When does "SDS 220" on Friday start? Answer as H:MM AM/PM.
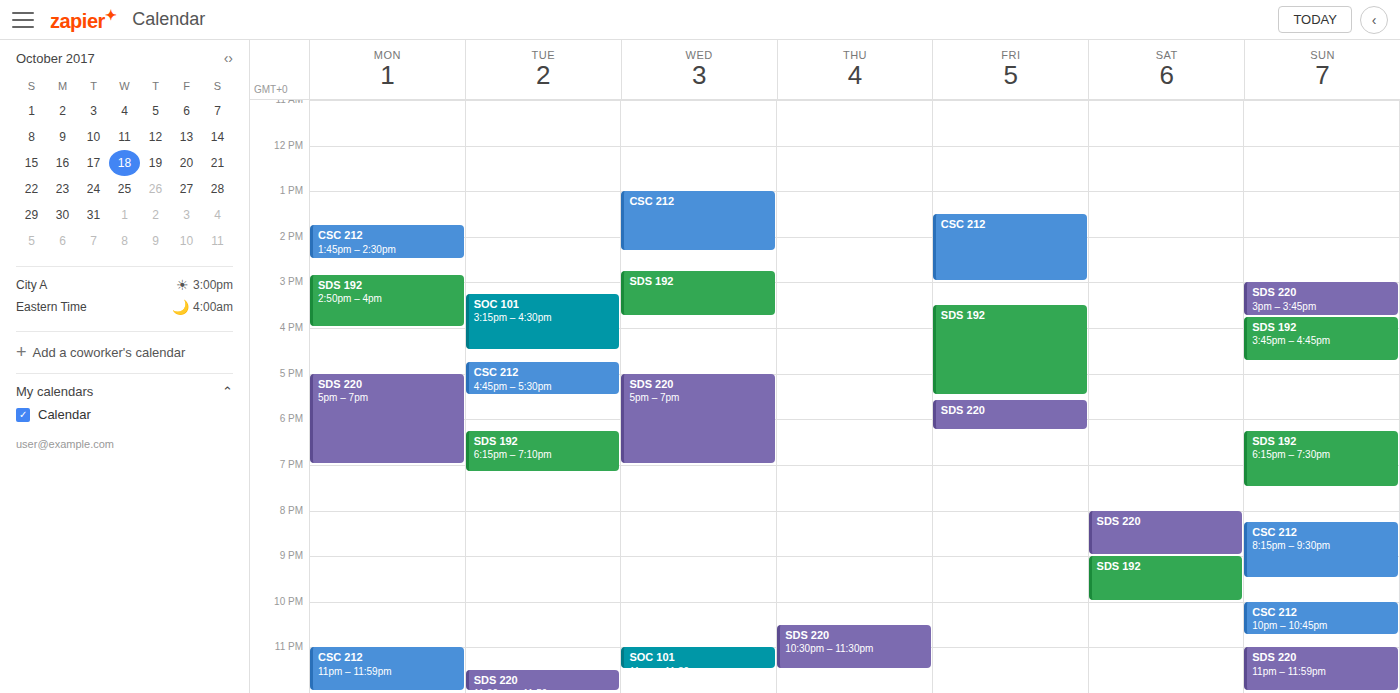
5:35 PM